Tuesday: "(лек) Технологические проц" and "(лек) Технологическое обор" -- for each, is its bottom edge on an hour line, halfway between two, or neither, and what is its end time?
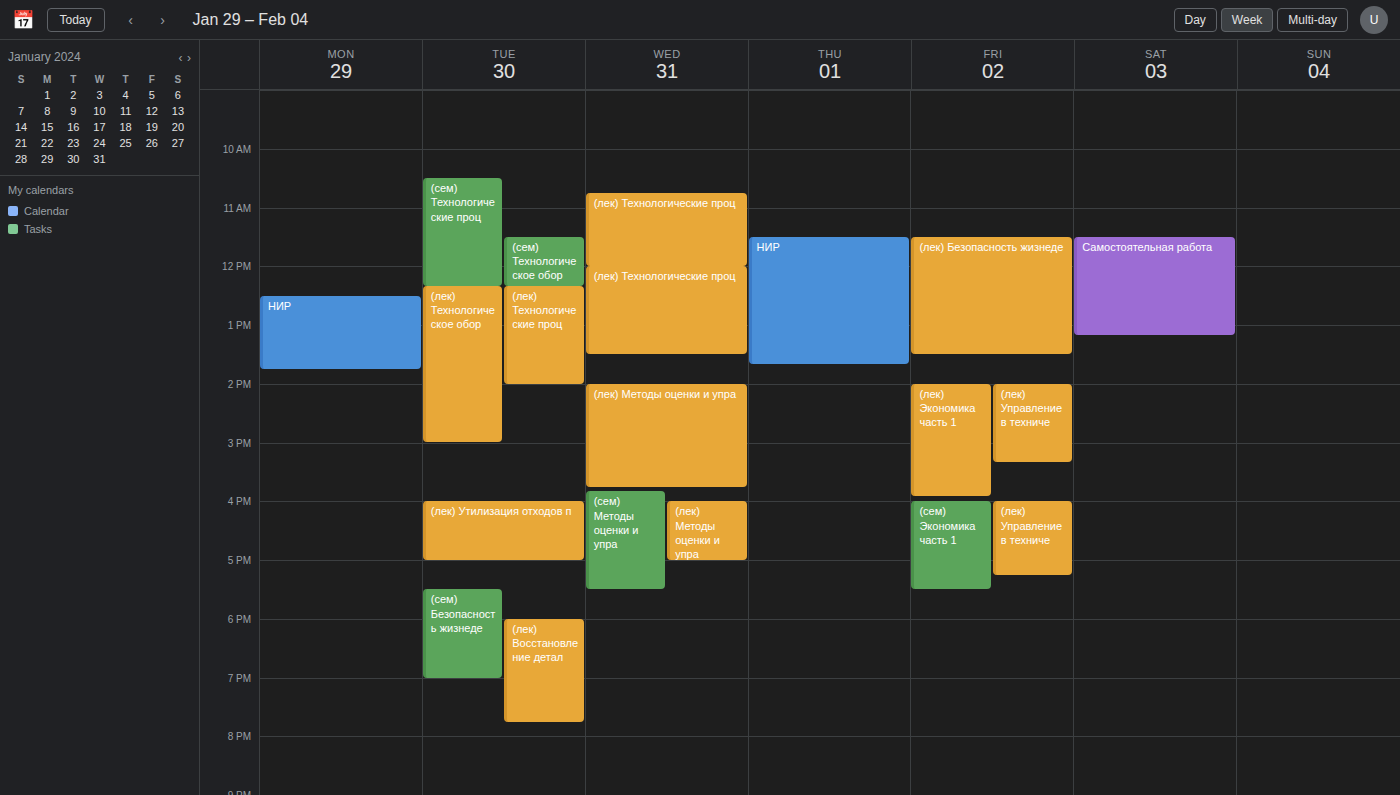
"(лек) Технологические проц": 2:00 PM, exactly on the 2 PM line. "(лек) Технологическое обор": 3:00 PM, exactly on the 3 PM line.